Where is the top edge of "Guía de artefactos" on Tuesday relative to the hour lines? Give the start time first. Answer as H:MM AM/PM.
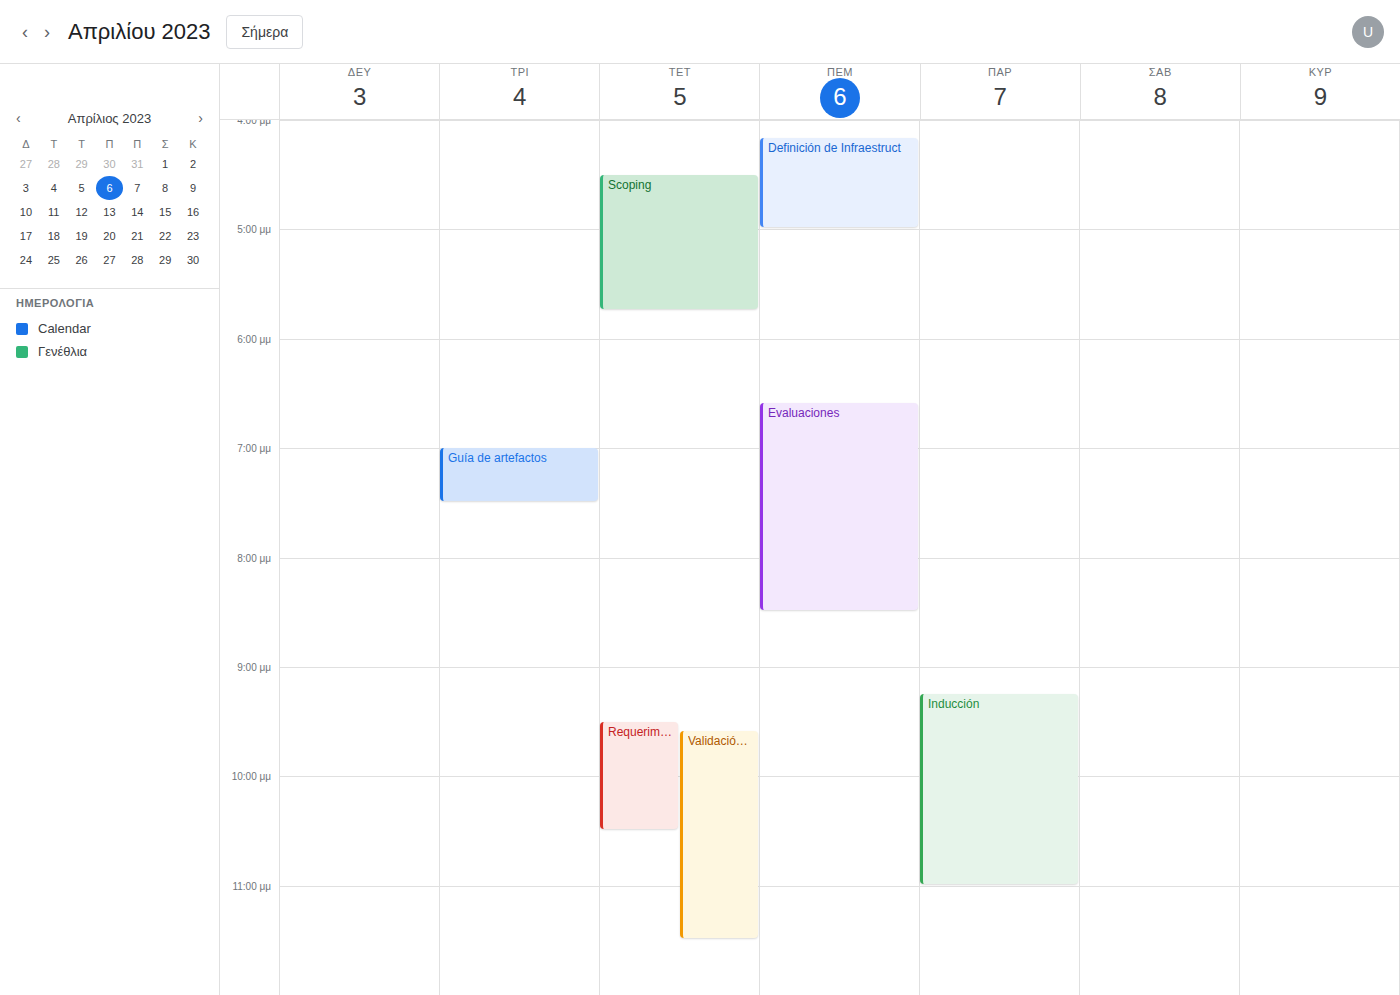
7:00 PM -- exactly on the 7 PM line.